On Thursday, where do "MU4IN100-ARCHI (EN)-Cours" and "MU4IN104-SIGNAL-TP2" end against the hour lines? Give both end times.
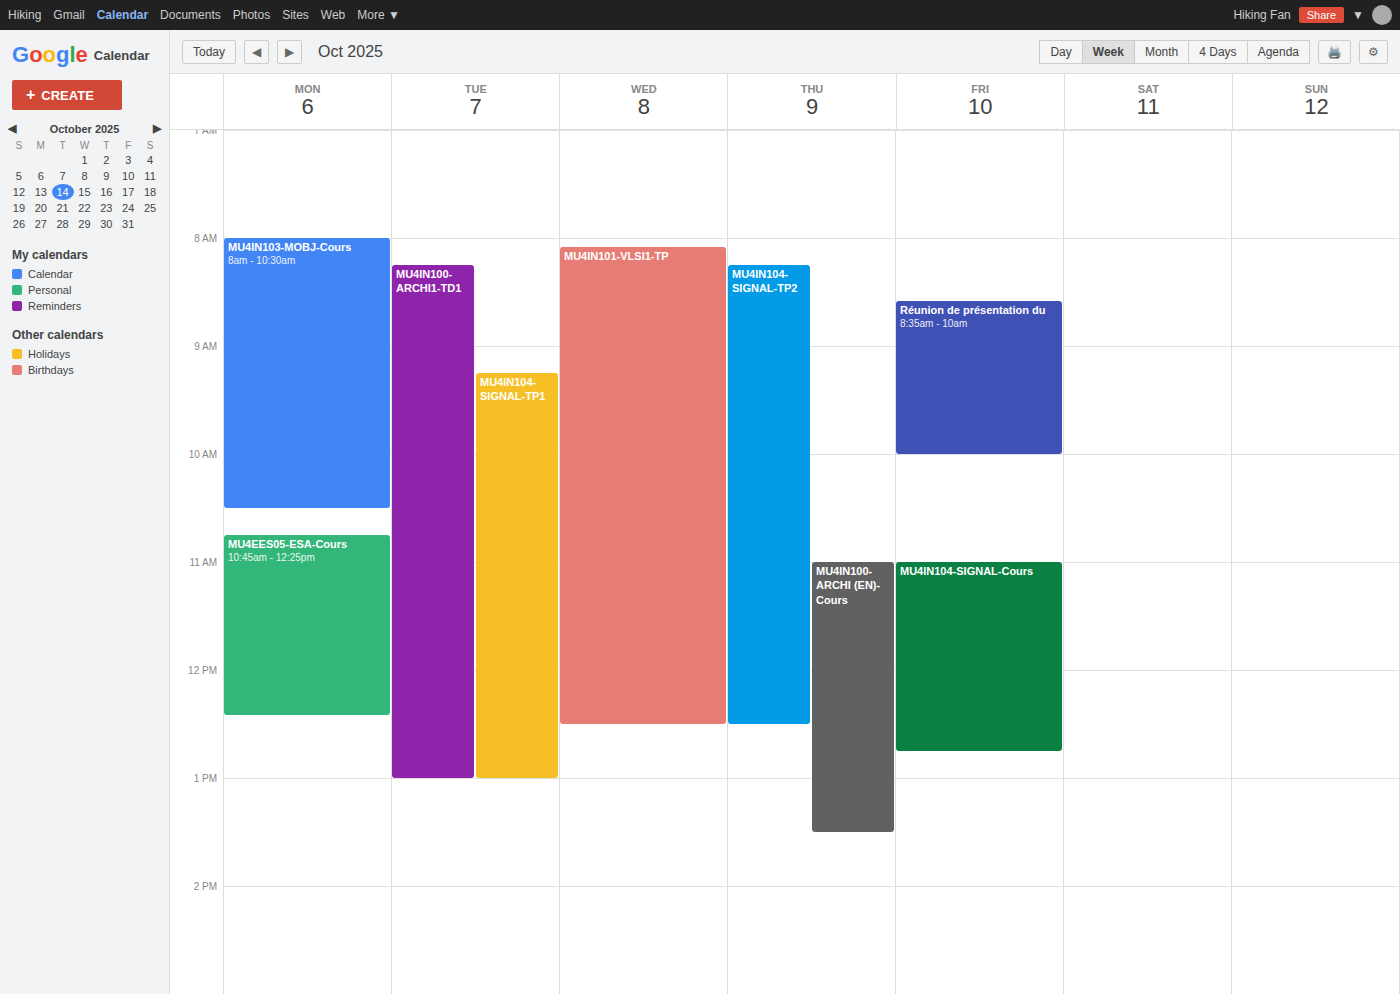
"MU4IN100-ARCHI (EN)-Cours": 1:30 PM, halfway between the 1 PM and 2 PM lines. "MU4IN104-SIGNAL-TP2": 12:30 PM, halfway between the 12 PM and 1 PM lines.